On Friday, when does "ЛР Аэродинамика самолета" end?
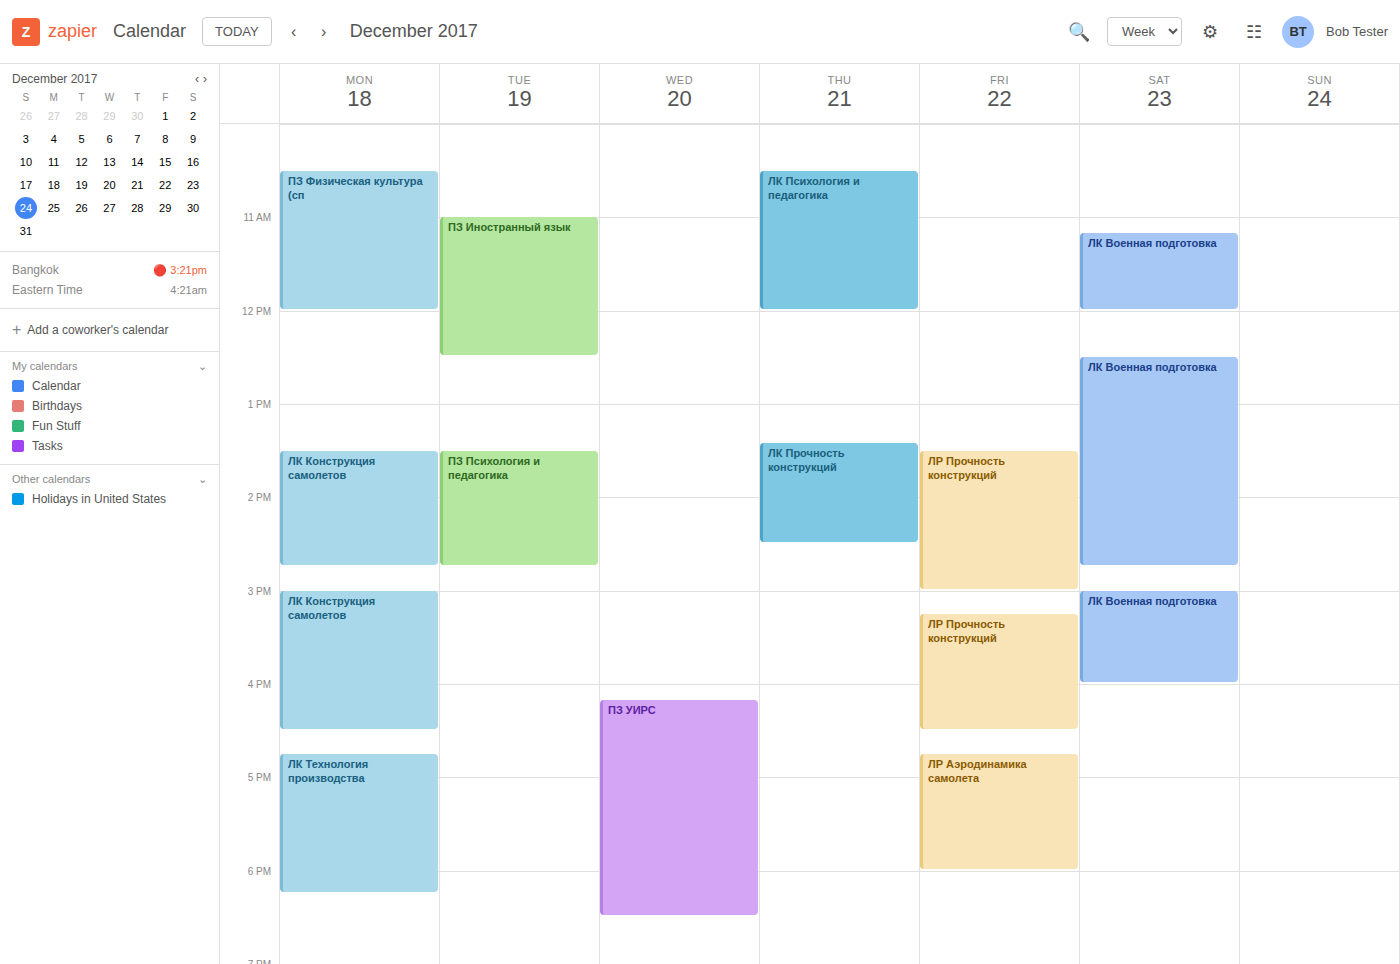
6:00 PM